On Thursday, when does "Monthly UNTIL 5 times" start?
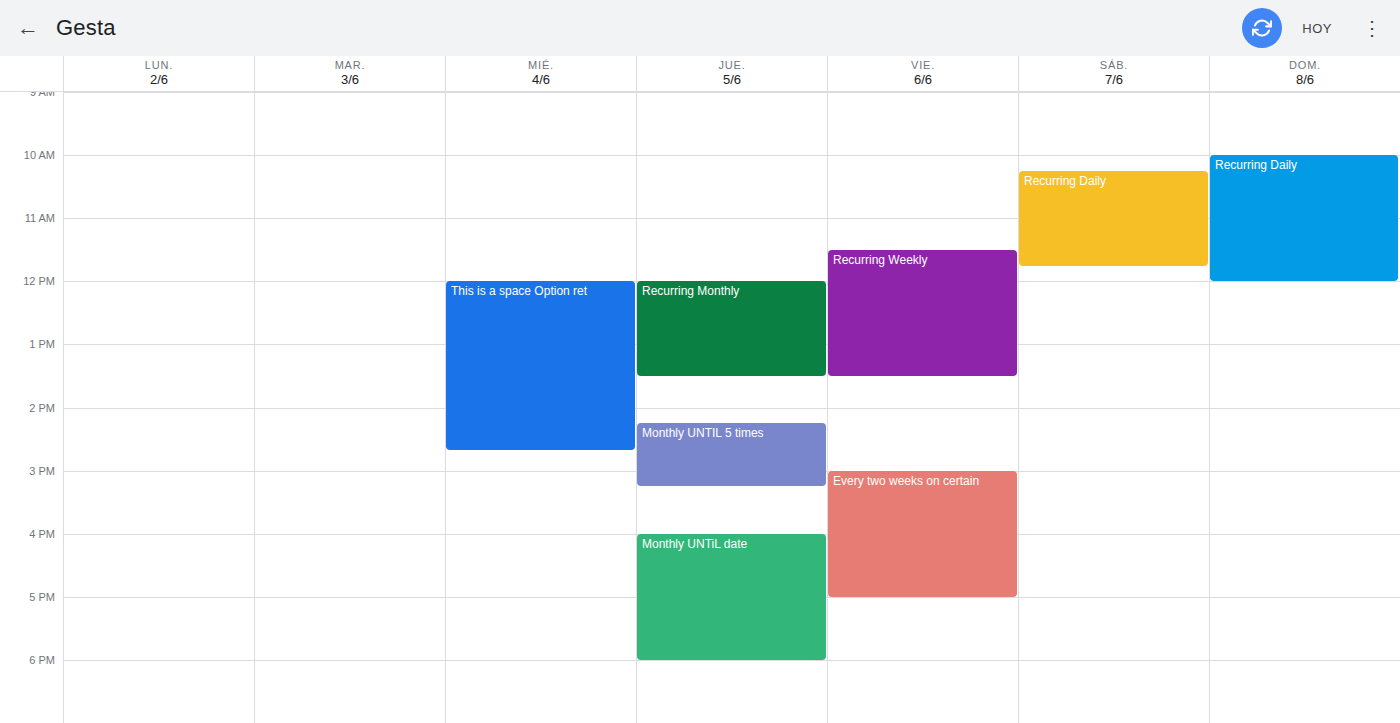
2:15 PM